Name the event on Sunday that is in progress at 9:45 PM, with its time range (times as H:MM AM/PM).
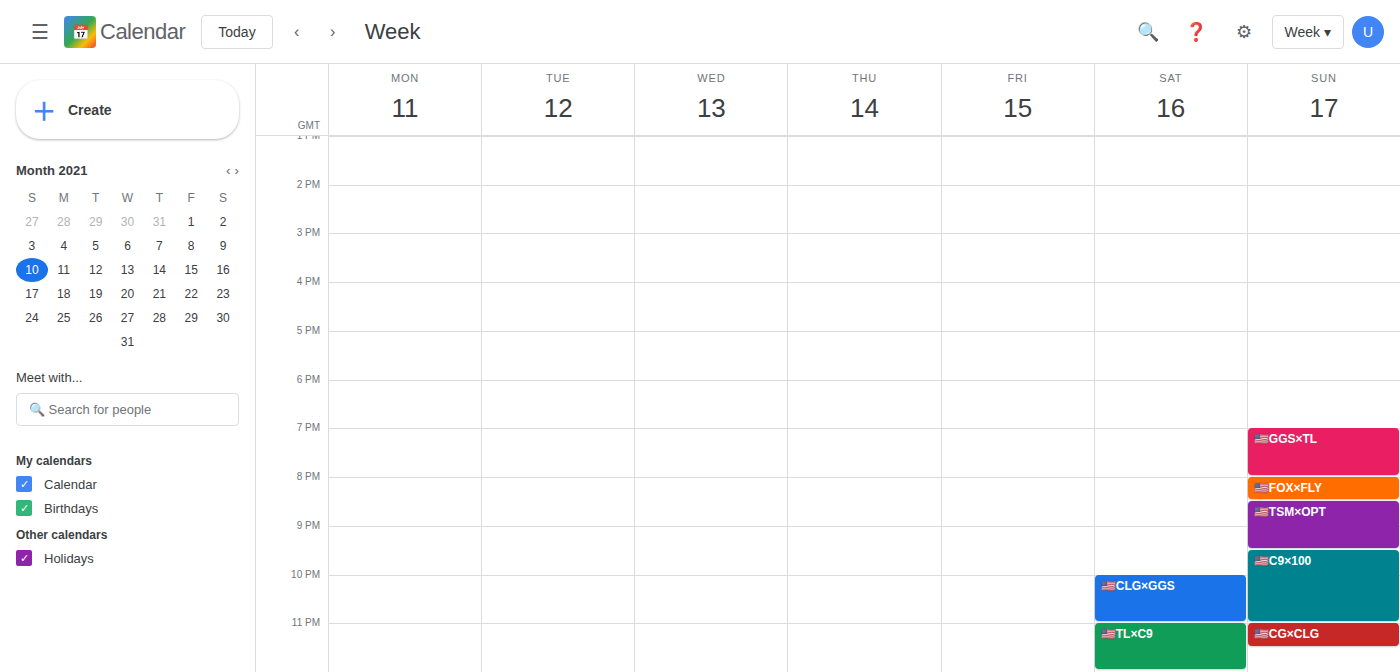
"🇺🇸C9×100", 9:30 PM to 11:00 PM